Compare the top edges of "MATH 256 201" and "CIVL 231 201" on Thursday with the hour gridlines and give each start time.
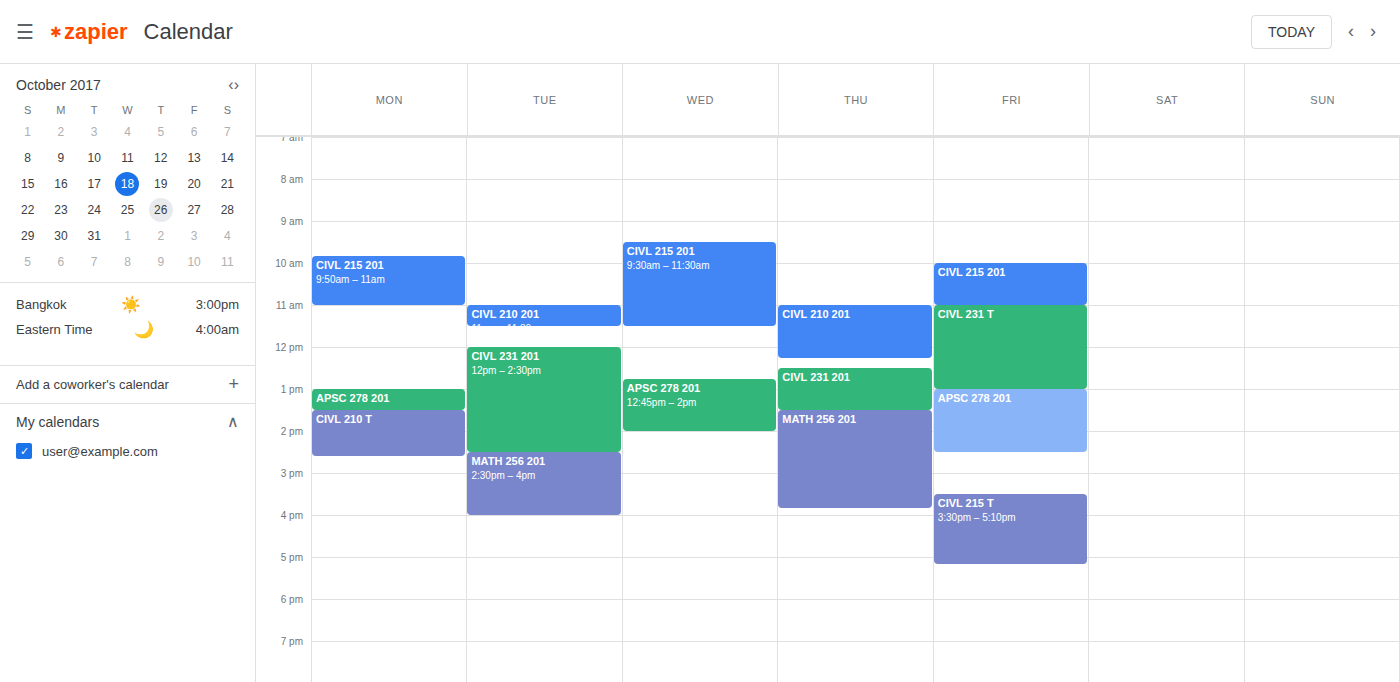
"MATH 256 201": 13:30, halfway between the 13:00 and 14:00 lines. "CIVL 231 201": 12:30, halfway between the 12:00 and 13:00 lines.